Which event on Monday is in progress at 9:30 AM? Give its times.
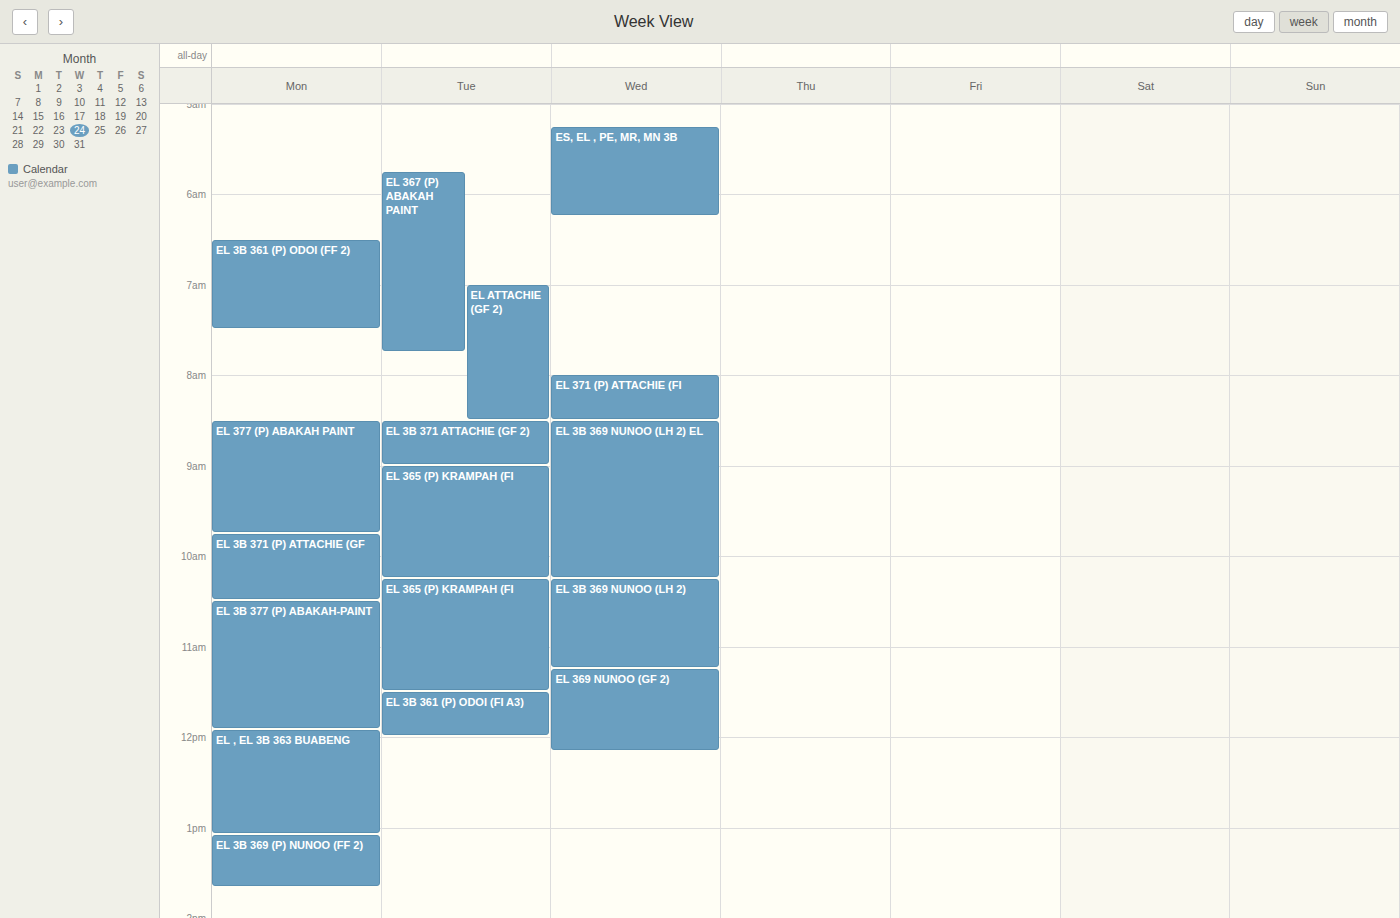
"EL 377 (P) ABAKAH PAINT", 8:30 AM to 9:45 AM